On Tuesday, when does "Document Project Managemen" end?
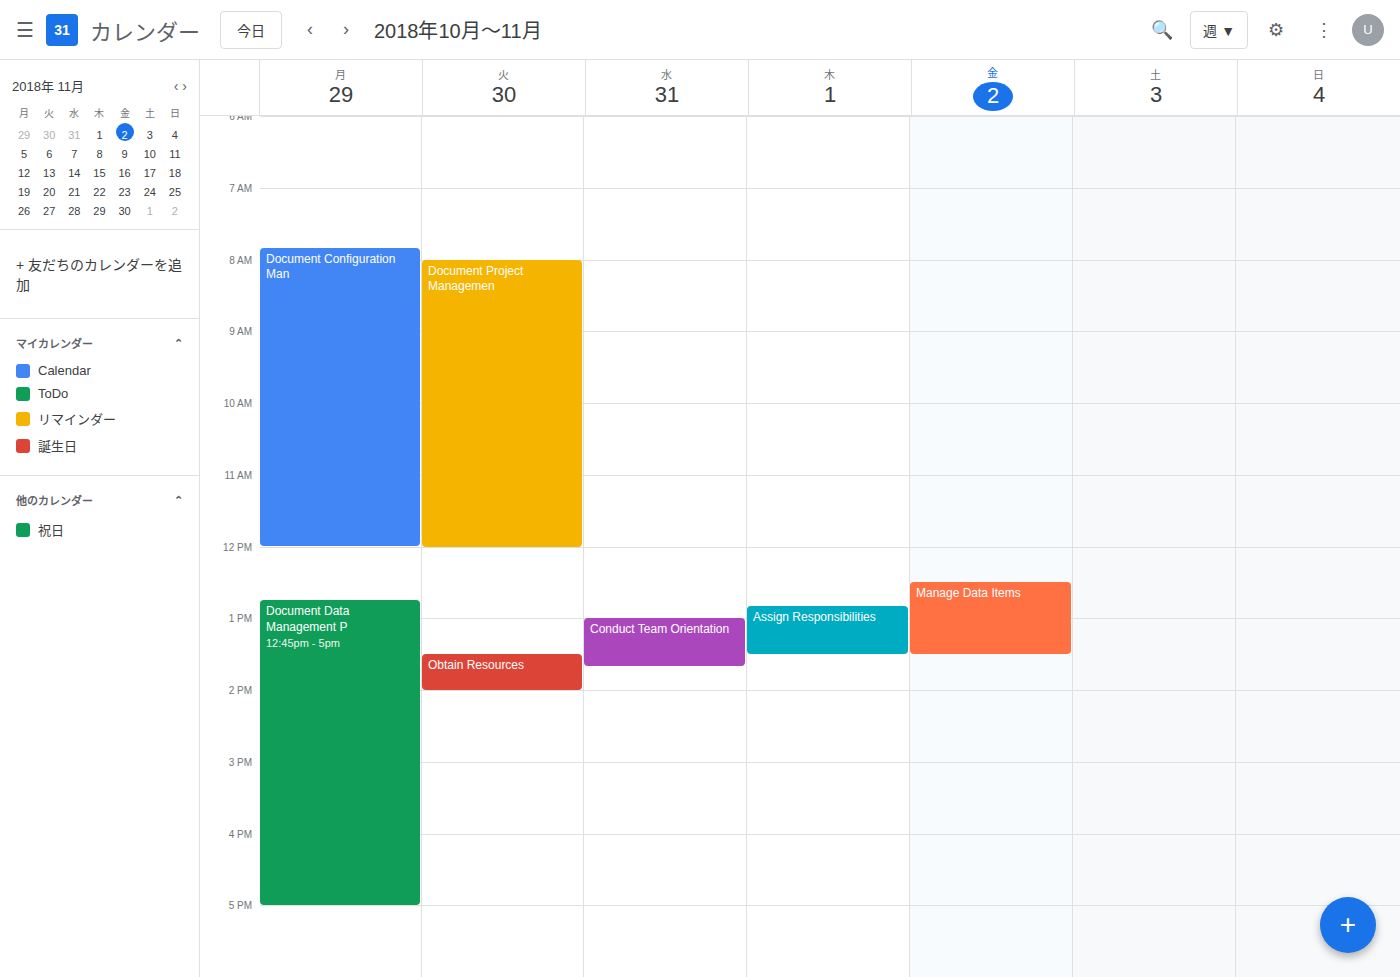
12:00 PM